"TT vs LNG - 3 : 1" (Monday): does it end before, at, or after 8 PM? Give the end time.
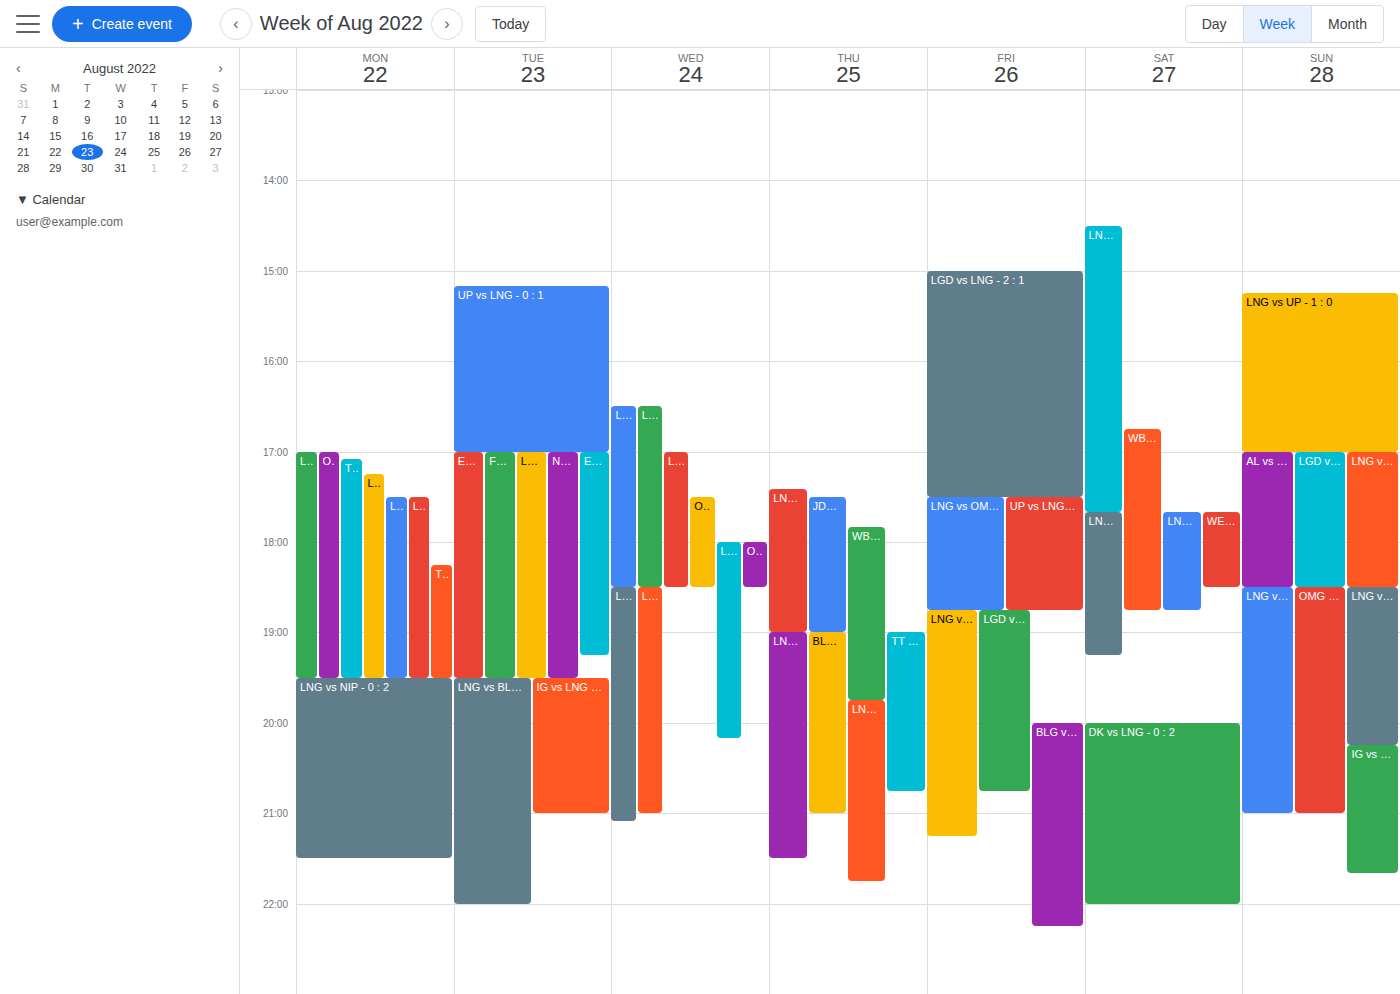
7:30 PM -- before 8 PM, 30 minutes above the 8 PM line.